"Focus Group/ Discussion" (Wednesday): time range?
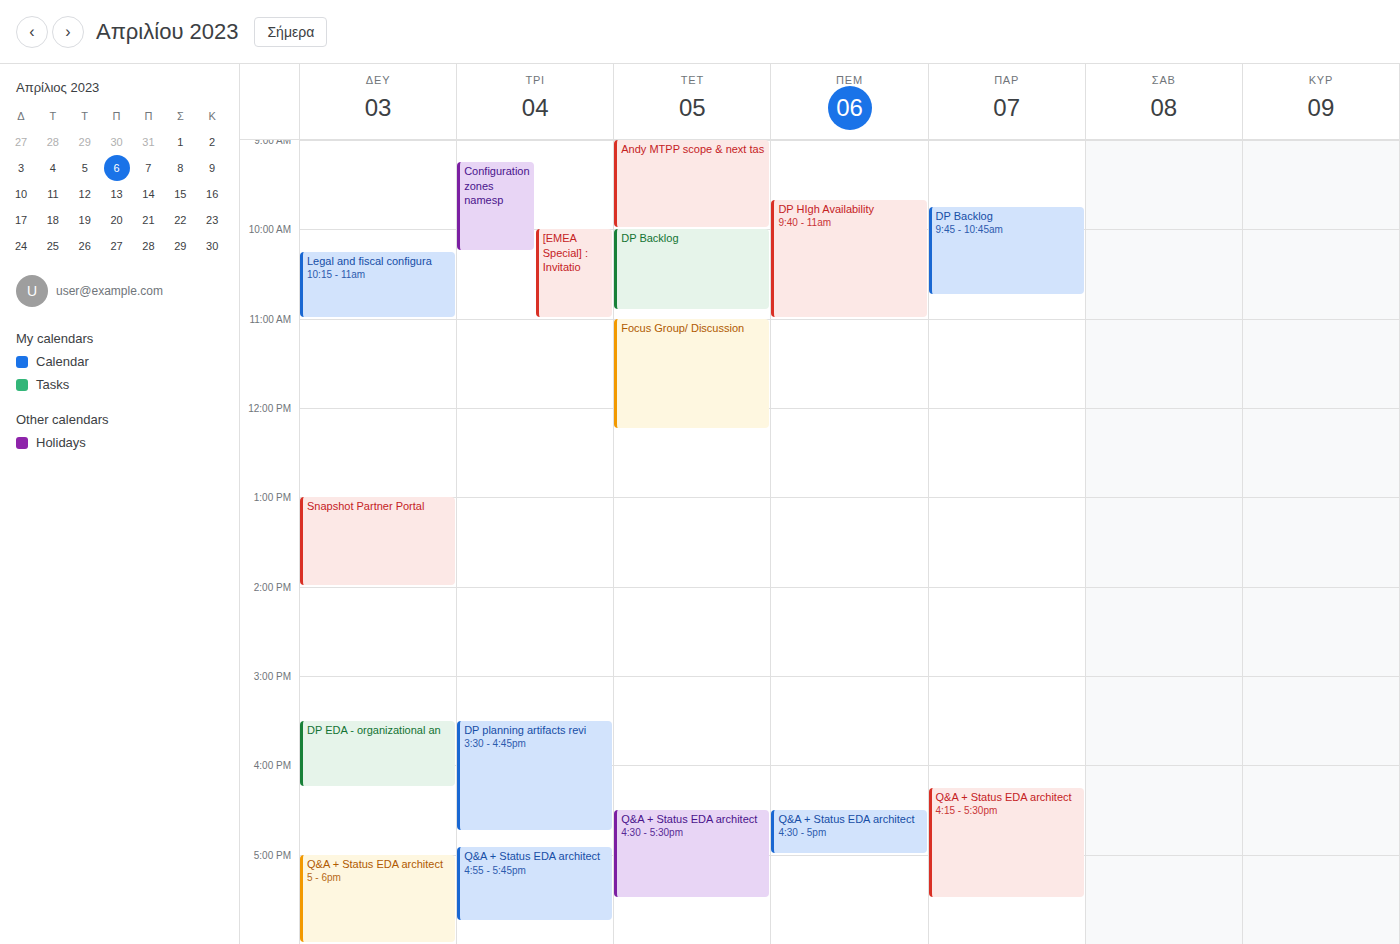
11:00 AM to 12:15 PM